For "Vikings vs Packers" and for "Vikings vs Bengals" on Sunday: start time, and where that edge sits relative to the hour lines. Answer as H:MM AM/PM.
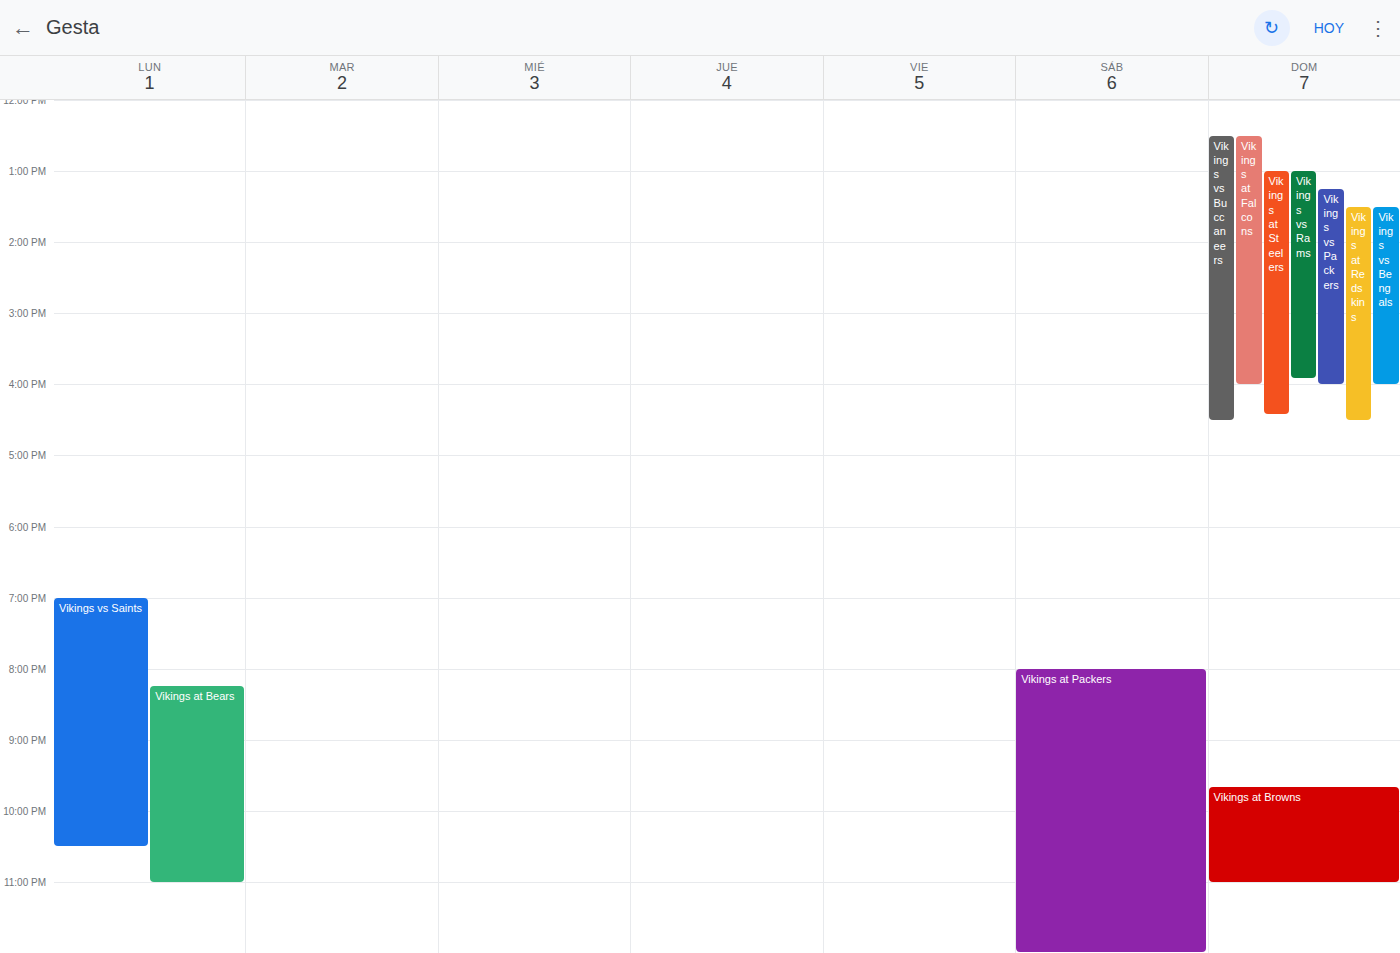
"Vikings vs Packers": 1:15 PM, neither: a quarter of the way from the 1 PM line to the 2 PM line. "Vikings vs Bengals": 1:30 PM, halfway between the 1 PM and 2 PM lines.